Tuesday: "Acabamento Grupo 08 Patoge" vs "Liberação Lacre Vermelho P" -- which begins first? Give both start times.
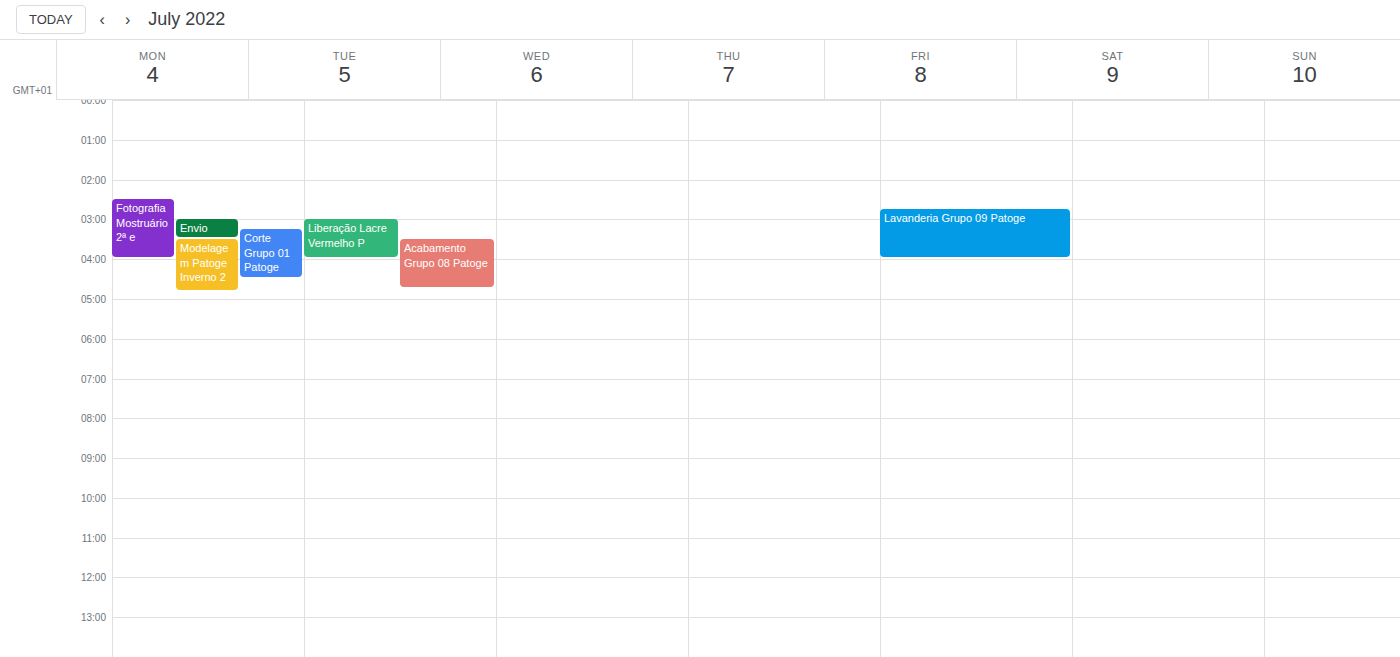
"Liberação Lacre Vermelho P" 3:00 AM; "Acabamento Grupo 08 Patoge" 3:30 AM.